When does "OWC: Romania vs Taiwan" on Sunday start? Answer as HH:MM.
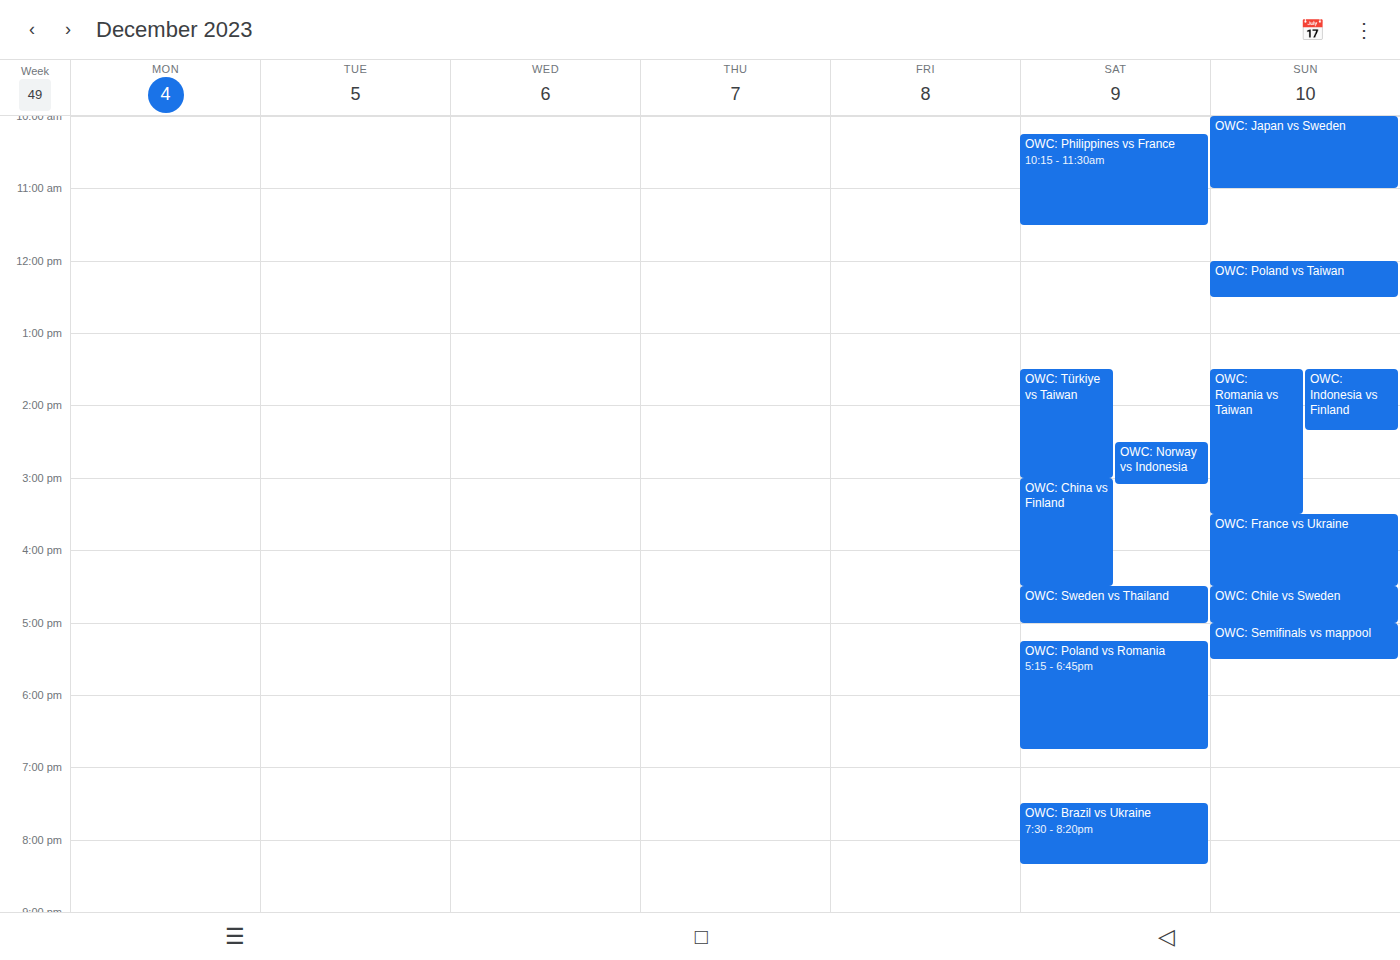
13:30